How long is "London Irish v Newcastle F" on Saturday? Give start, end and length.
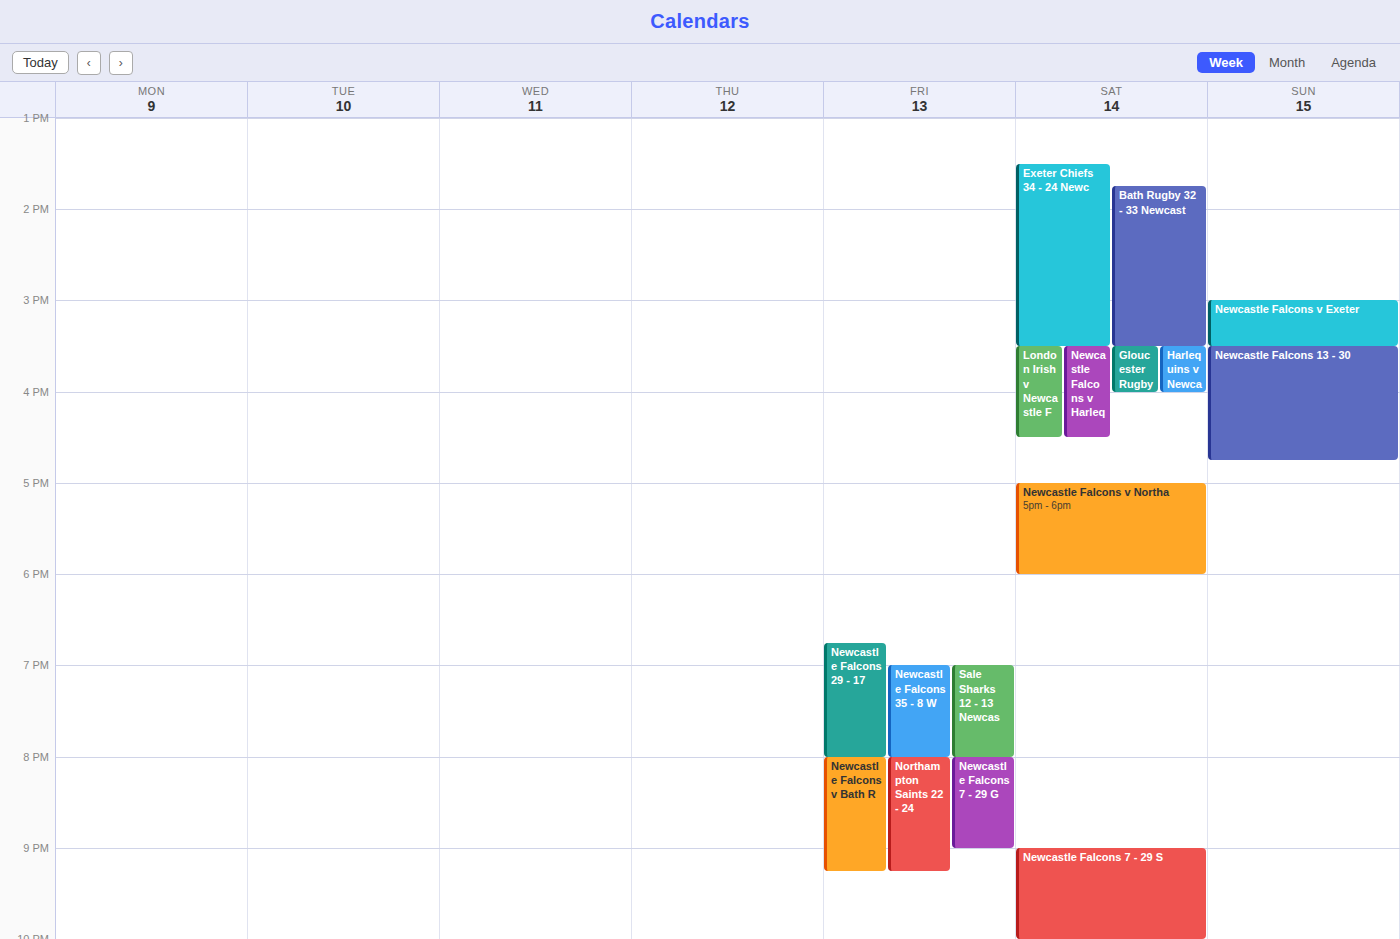
3:30 PM to 4:30 PM, 1 hour